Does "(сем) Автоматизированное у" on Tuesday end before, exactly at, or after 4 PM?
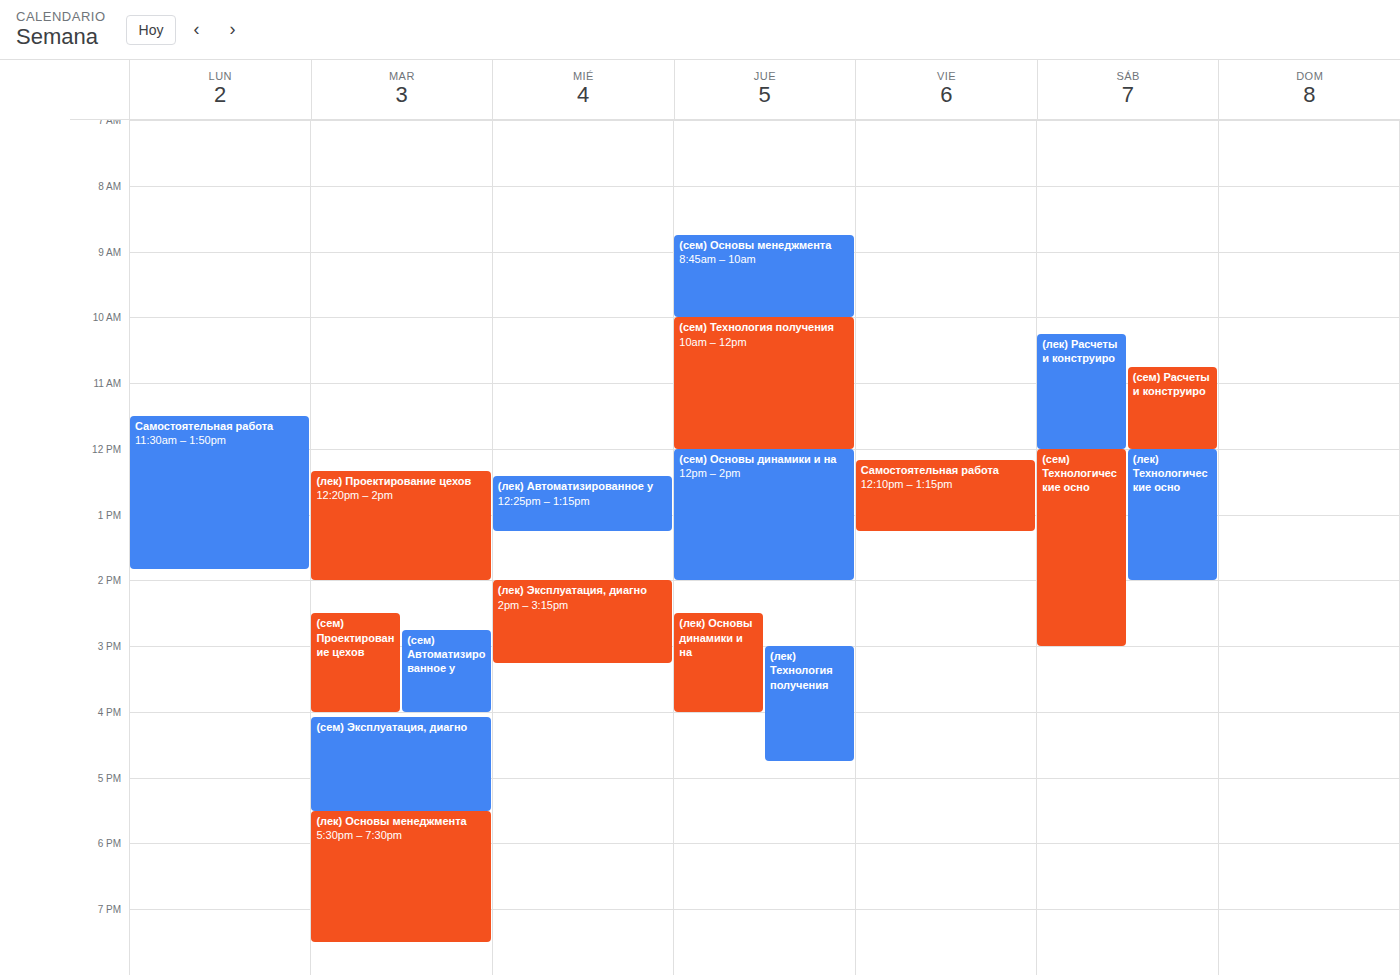
4:00 PM -- exactly at 4 PM, on the 4 PM line.